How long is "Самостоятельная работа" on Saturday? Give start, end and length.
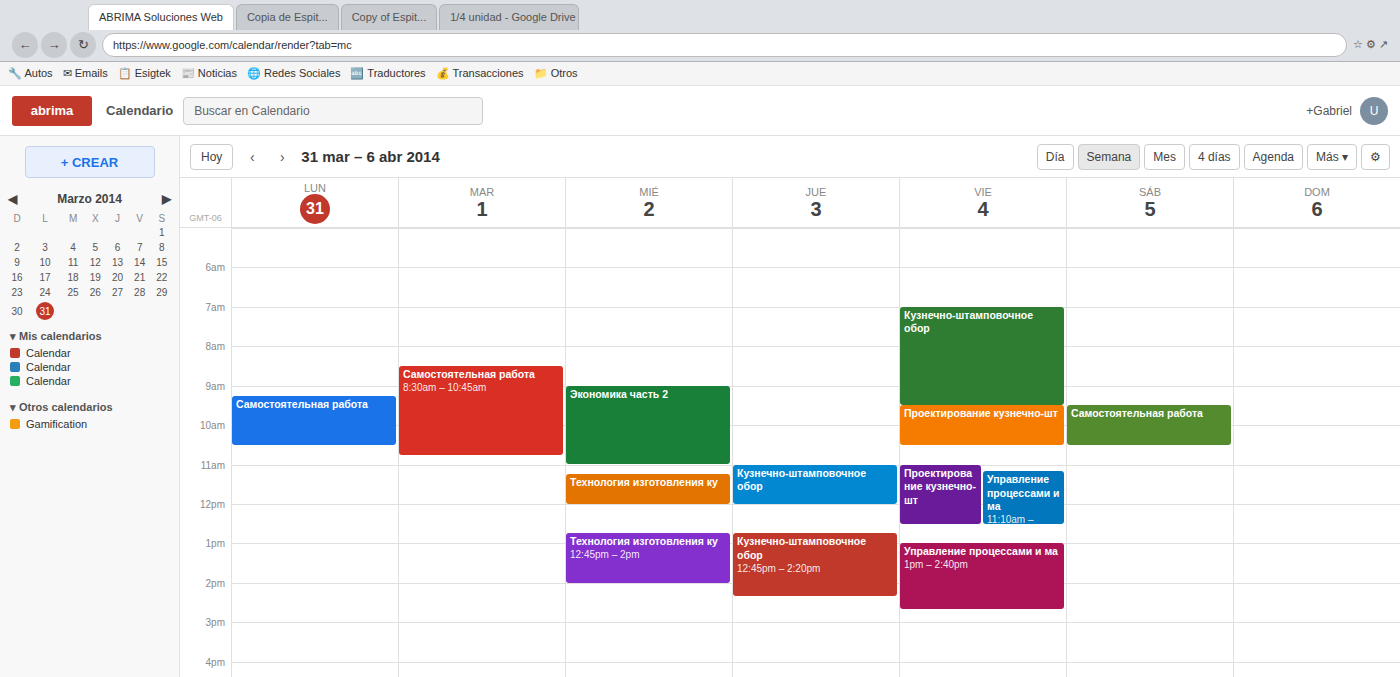
9:30 AM to 10:30 AM, 1 hour